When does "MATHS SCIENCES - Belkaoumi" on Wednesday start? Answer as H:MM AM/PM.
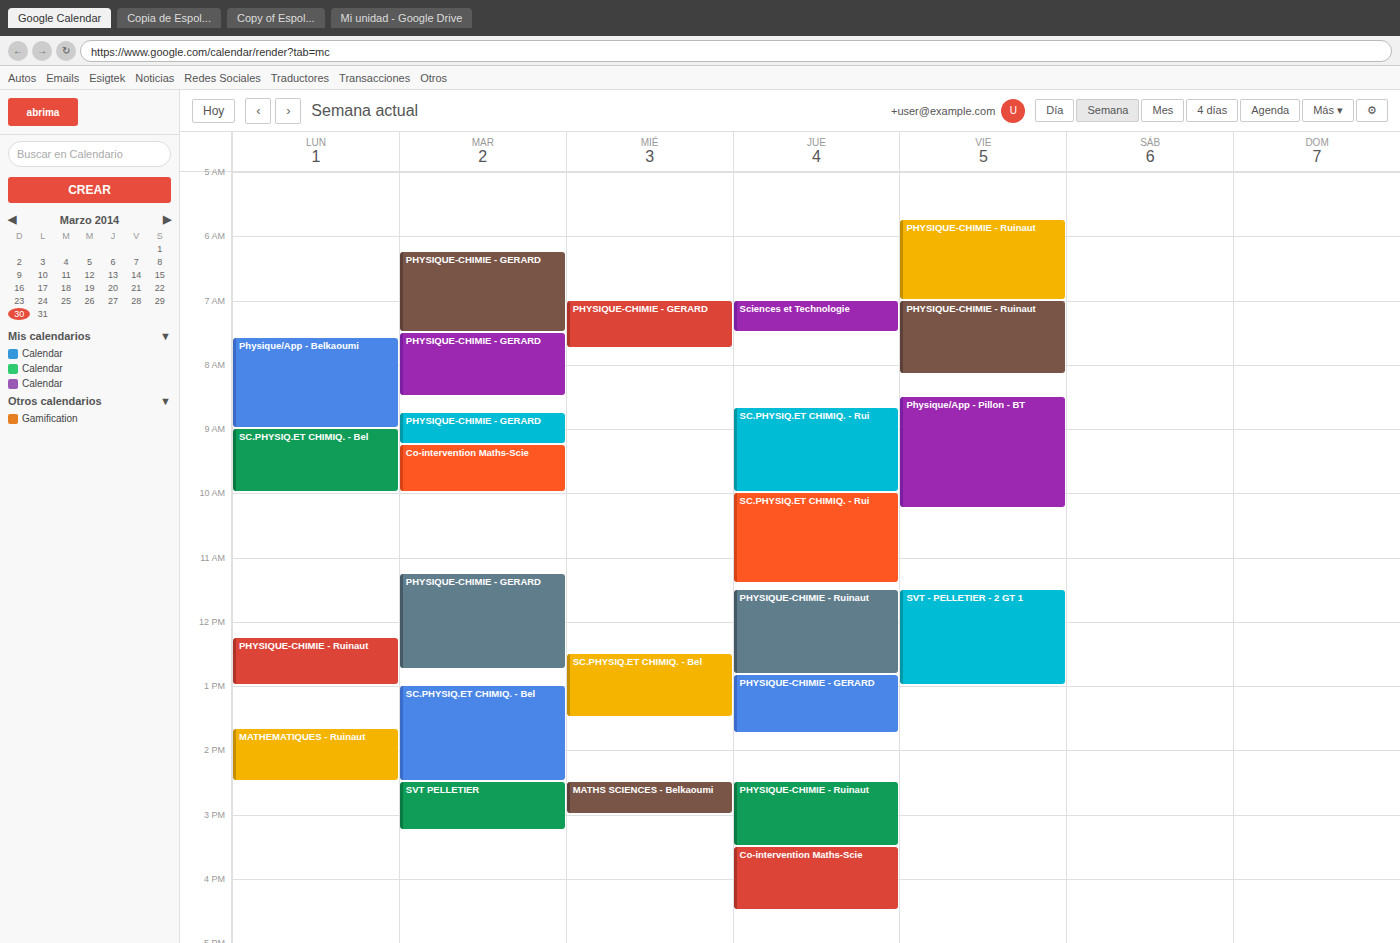
2:30 PM